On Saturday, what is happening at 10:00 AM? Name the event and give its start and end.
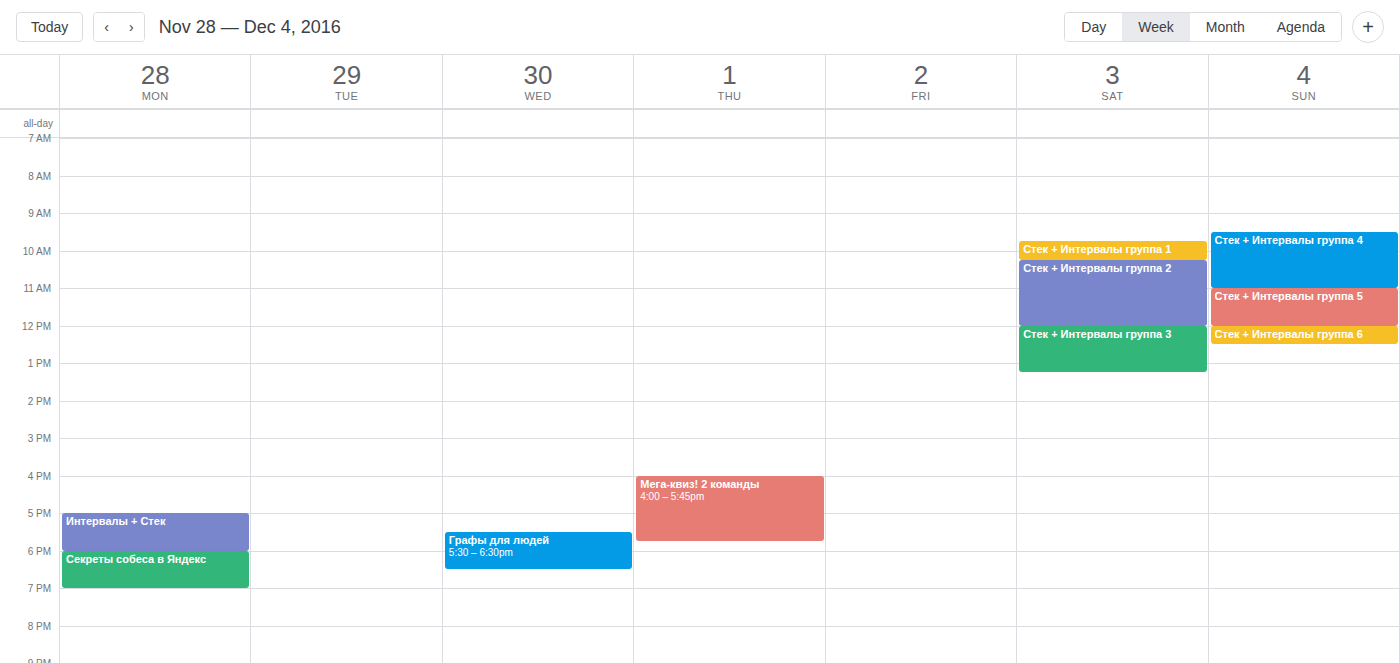
"Стек + Интервалы группа 1", 9:45 AM to 10:15 AM